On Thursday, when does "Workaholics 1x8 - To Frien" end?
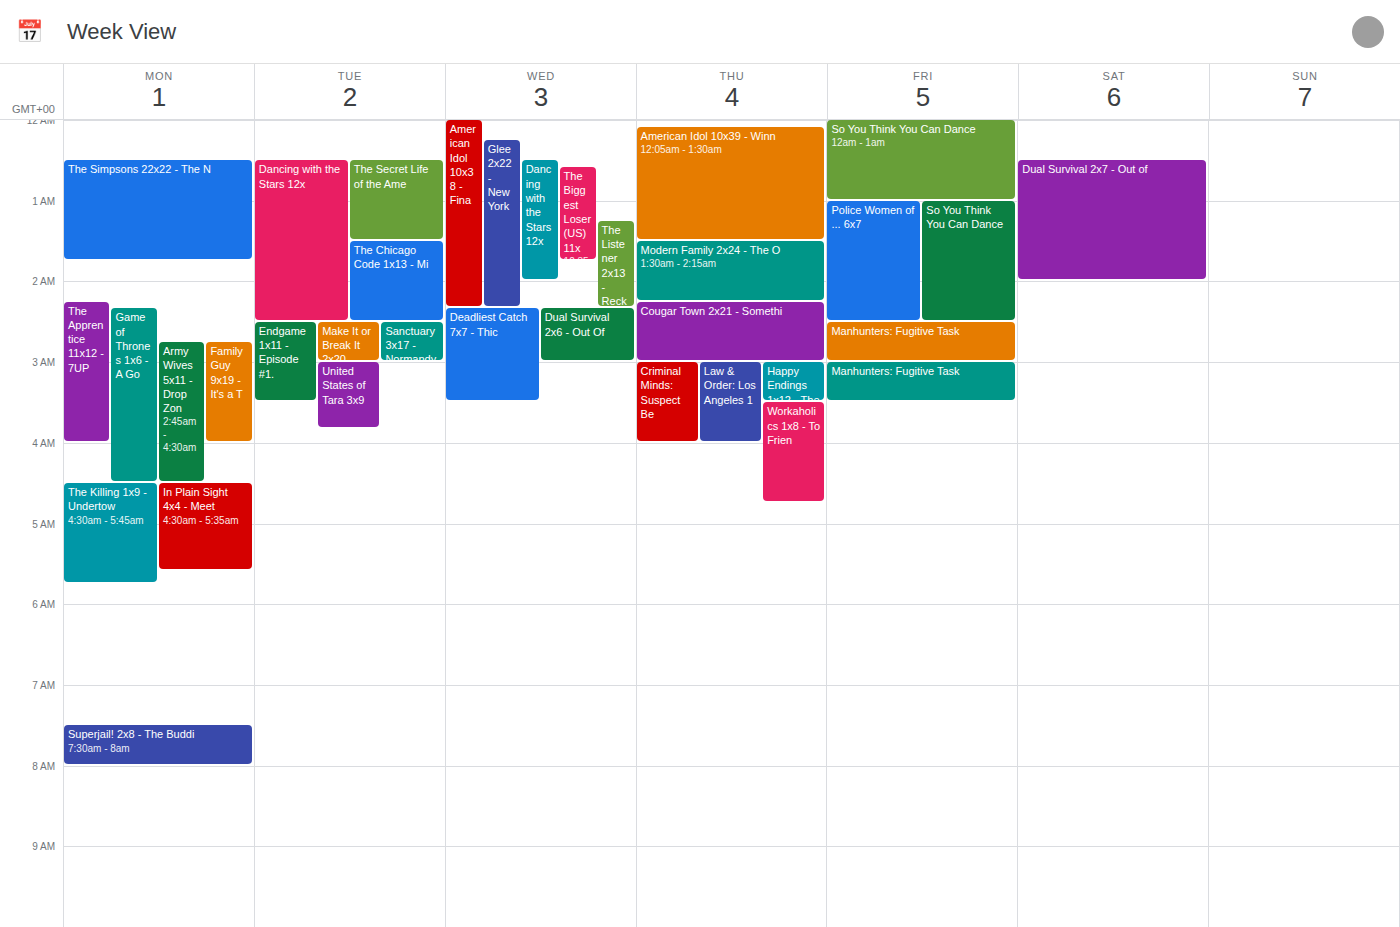
4:45 AM